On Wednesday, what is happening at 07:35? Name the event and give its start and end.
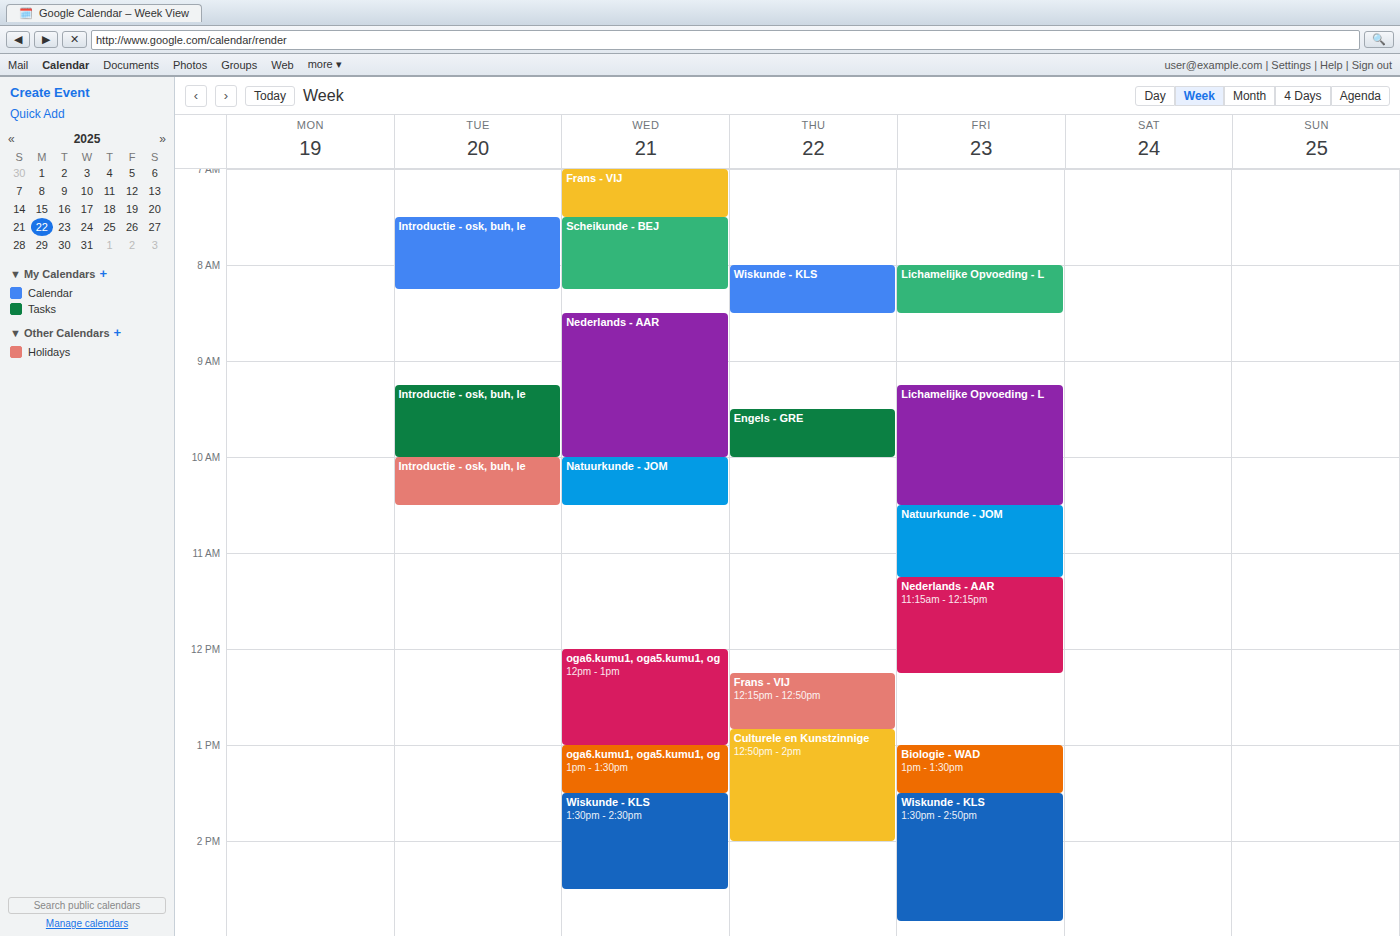
"Scheikunde - BEJ", 07:30 to 08:15